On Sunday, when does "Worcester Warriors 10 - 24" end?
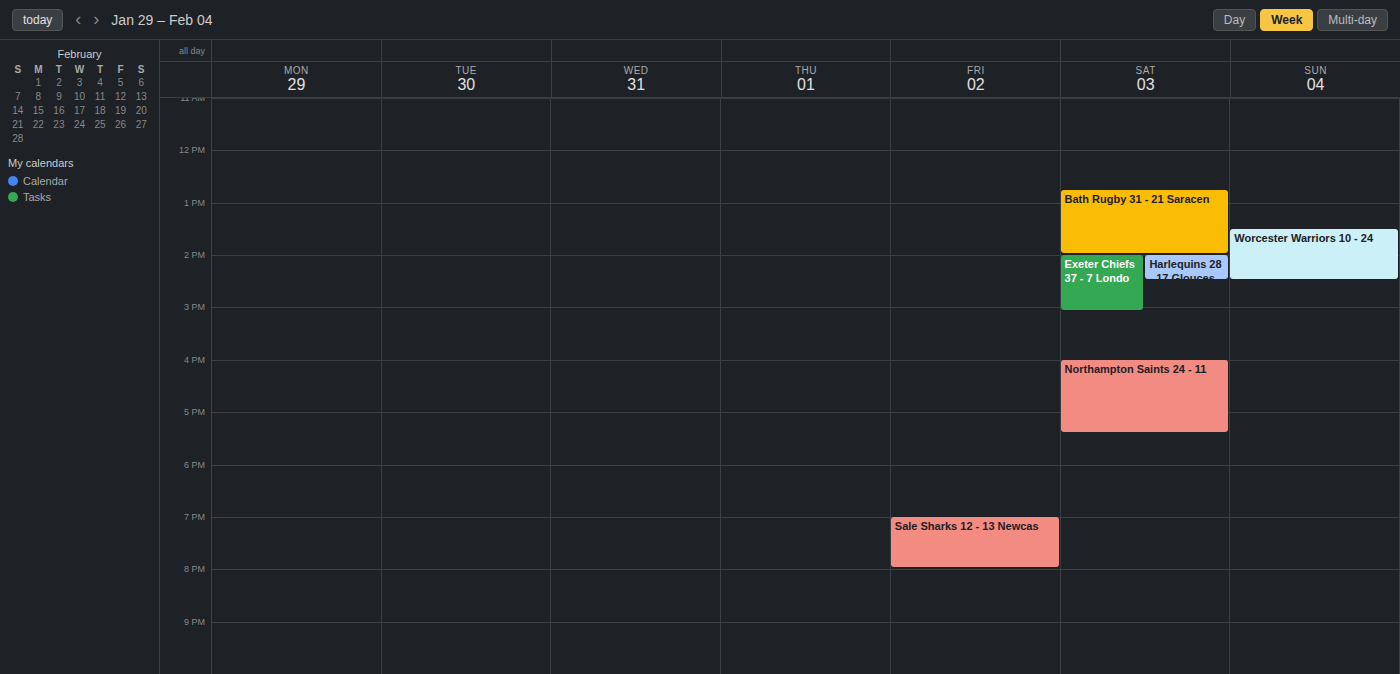
14:30